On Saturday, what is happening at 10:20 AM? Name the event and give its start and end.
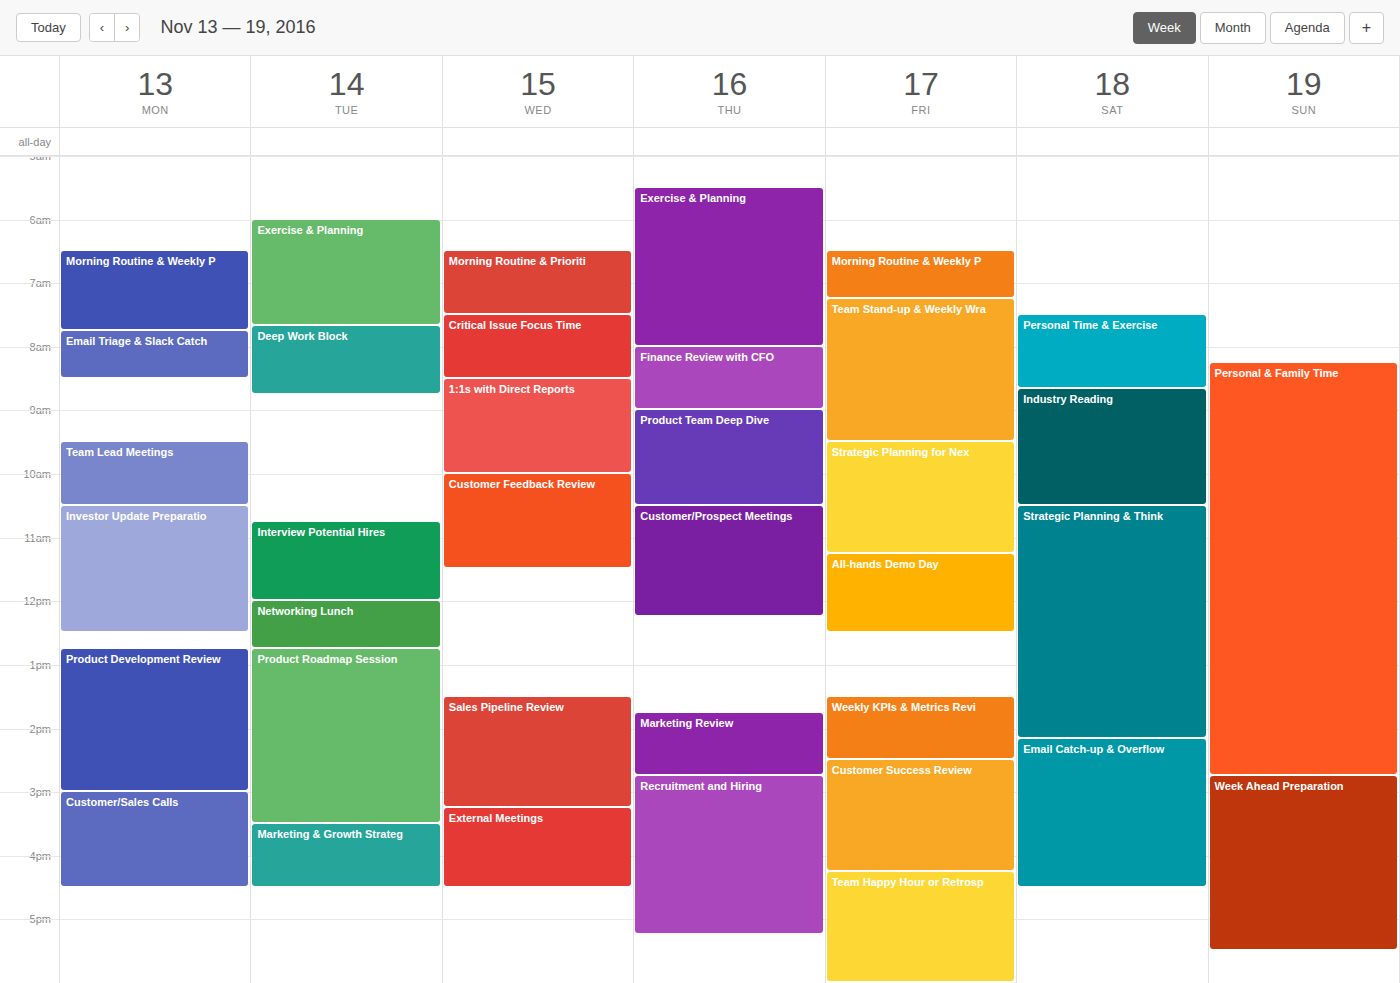
"Industry Reading", 8:40 AM to 10:30 AM